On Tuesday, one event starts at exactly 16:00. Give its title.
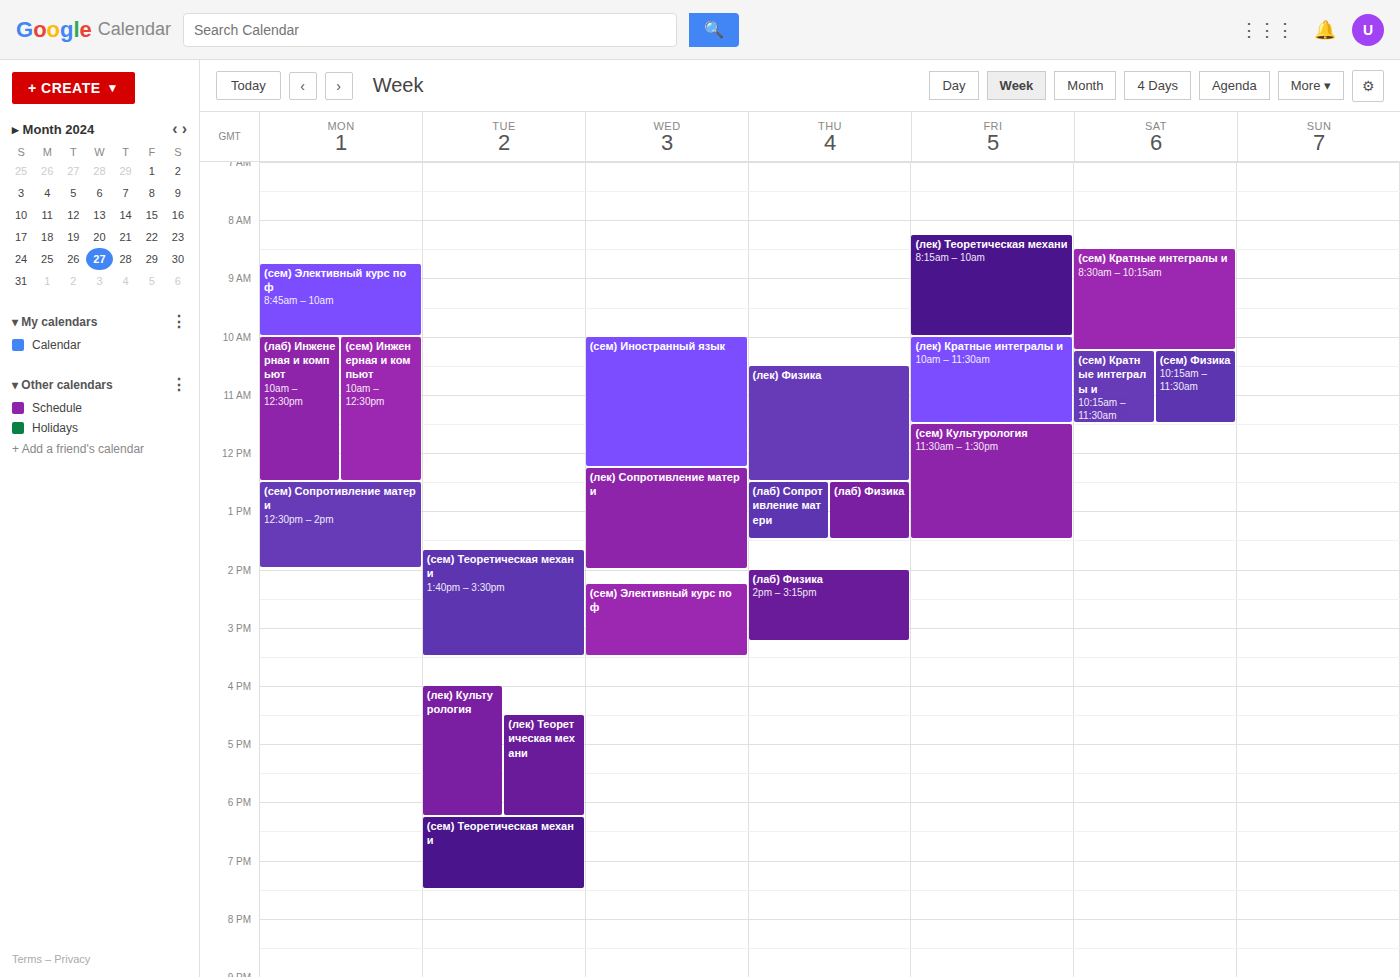
"(лек) Культурология"